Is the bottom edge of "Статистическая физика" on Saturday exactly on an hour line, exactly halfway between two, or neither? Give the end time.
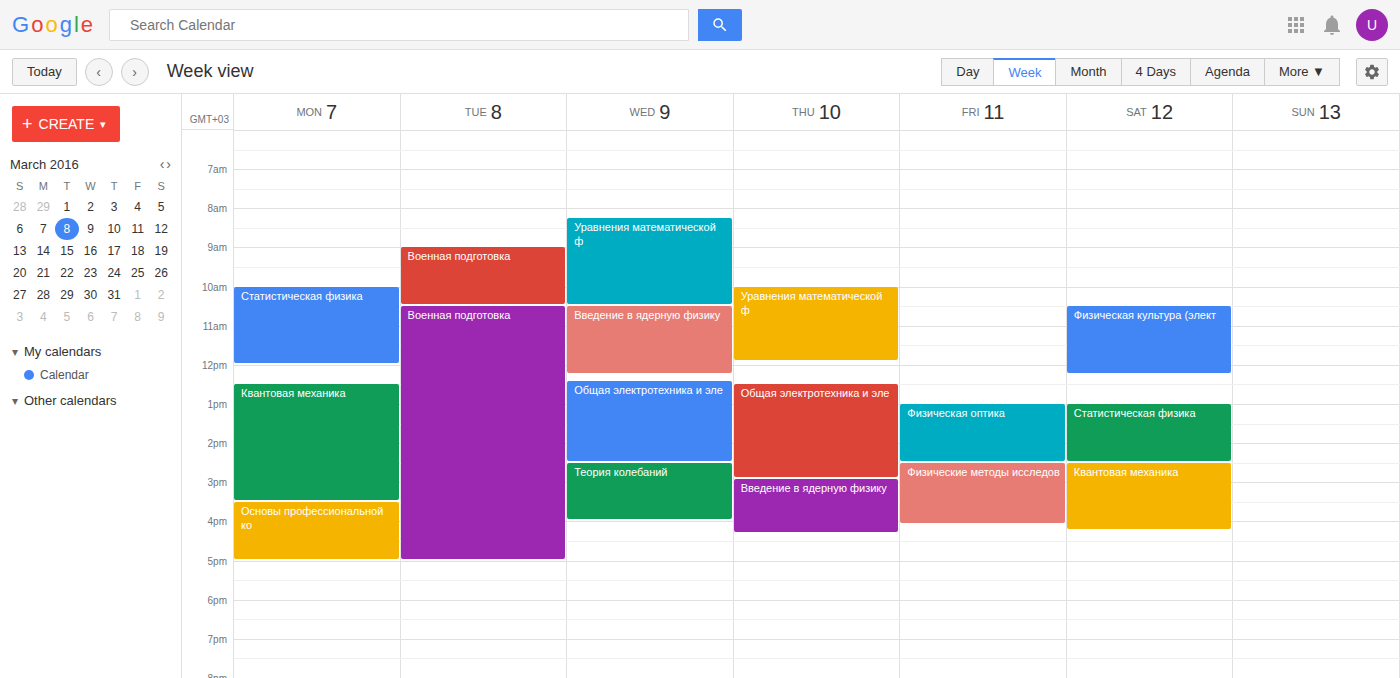
2:30 PM -- halfway between the 2 PM and 3 PM lines.